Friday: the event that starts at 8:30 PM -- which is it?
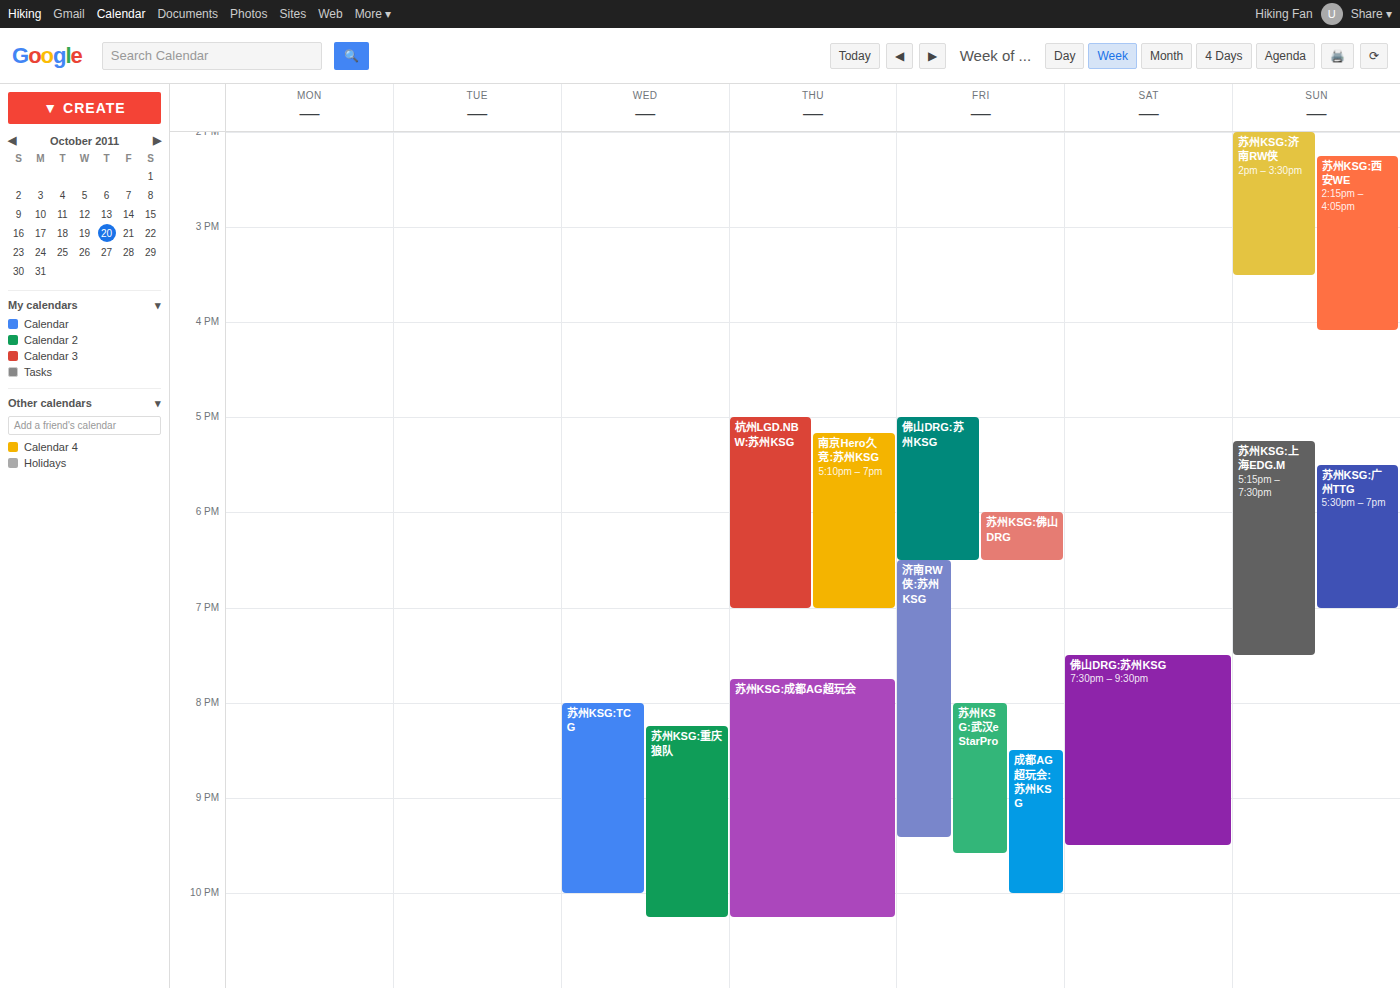
"成都AG超玩会:苏州KSG"